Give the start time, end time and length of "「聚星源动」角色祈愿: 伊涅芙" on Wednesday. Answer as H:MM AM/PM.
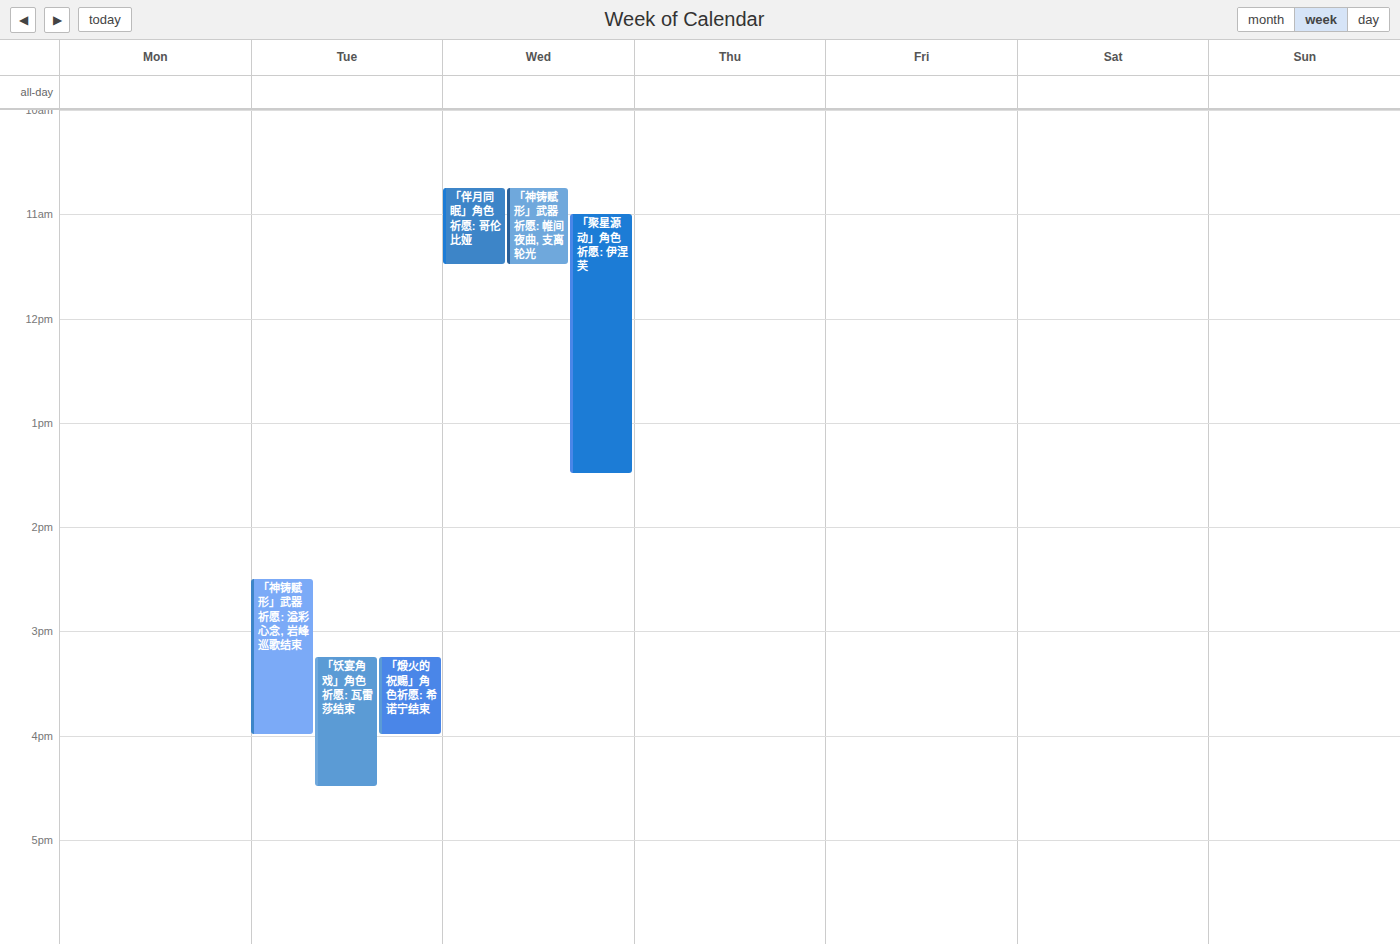
11:00 AM to 1:30 PM, 2 hours 30 minutes